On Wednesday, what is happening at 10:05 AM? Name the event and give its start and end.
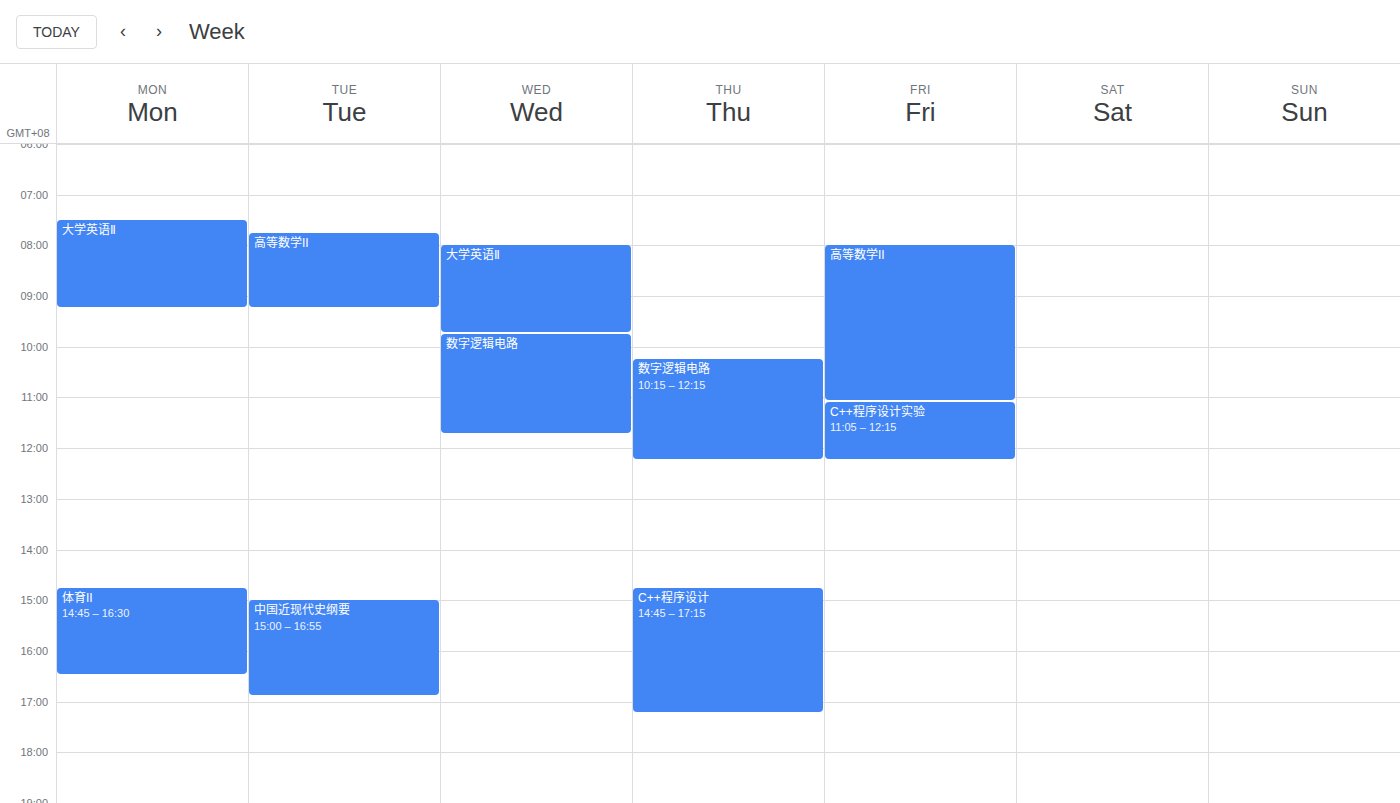
"数字逻辑电路", 9:45 AM to 11:45 AM